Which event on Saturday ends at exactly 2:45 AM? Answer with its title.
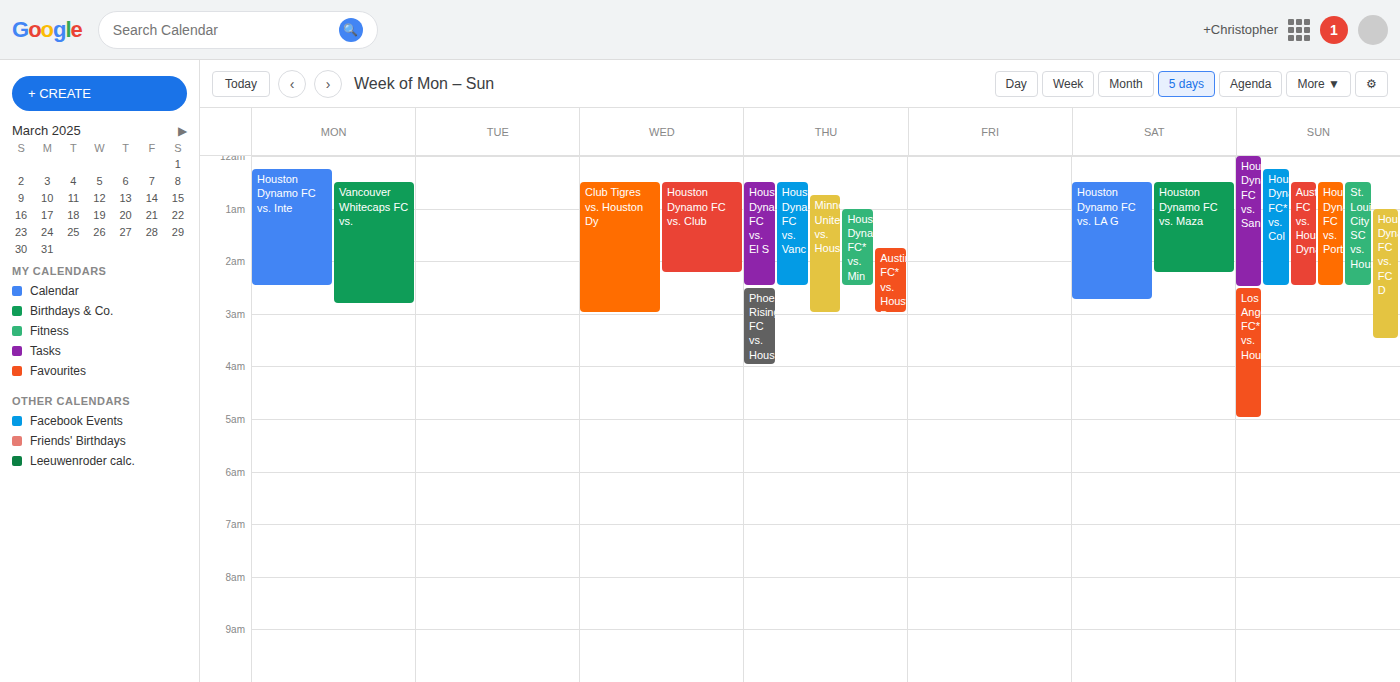
"Houston Dynamo FC vs. LA G"